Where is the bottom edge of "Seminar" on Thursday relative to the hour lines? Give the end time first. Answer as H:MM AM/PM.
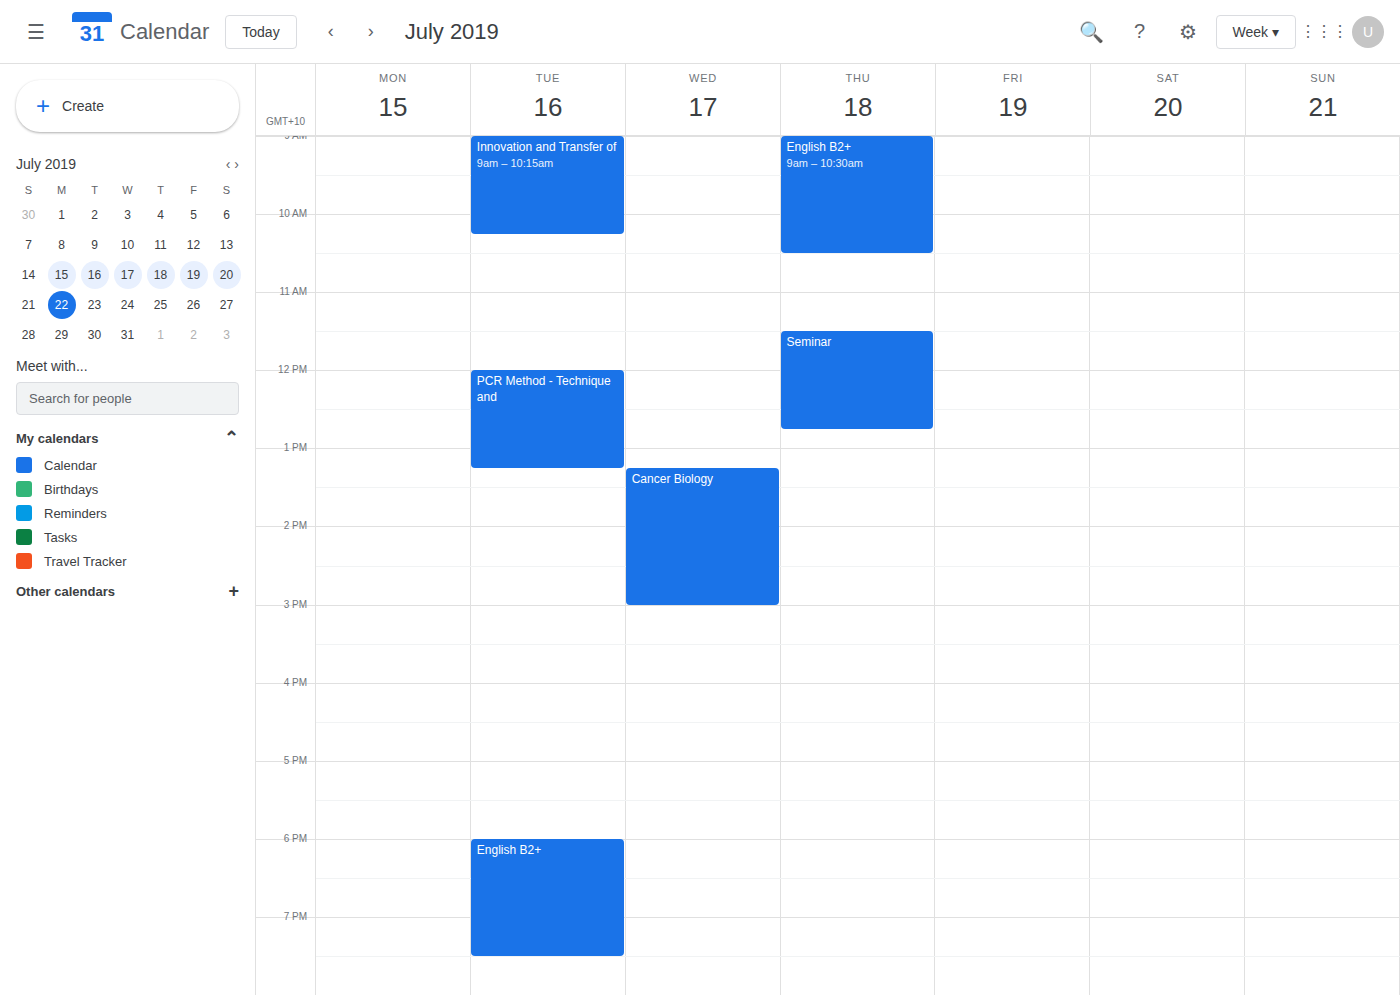
12:45 PM -- neither: three quarters of the way from the 12 PM line to the 1 PM line.